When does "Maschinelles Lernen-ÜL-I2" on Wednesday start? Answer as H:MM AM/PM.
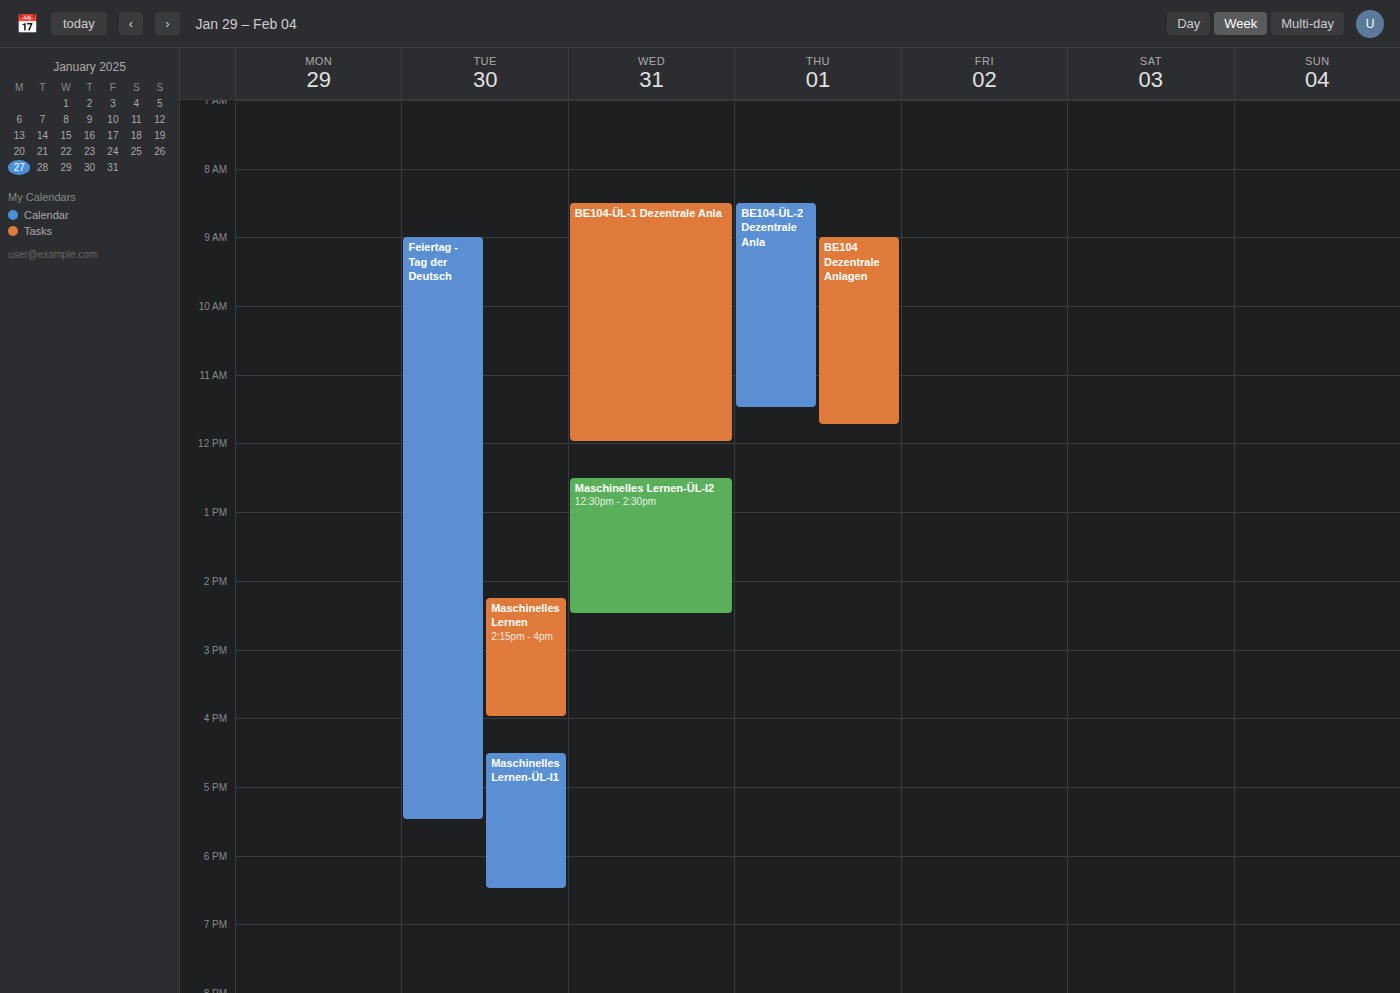
12:30 PM